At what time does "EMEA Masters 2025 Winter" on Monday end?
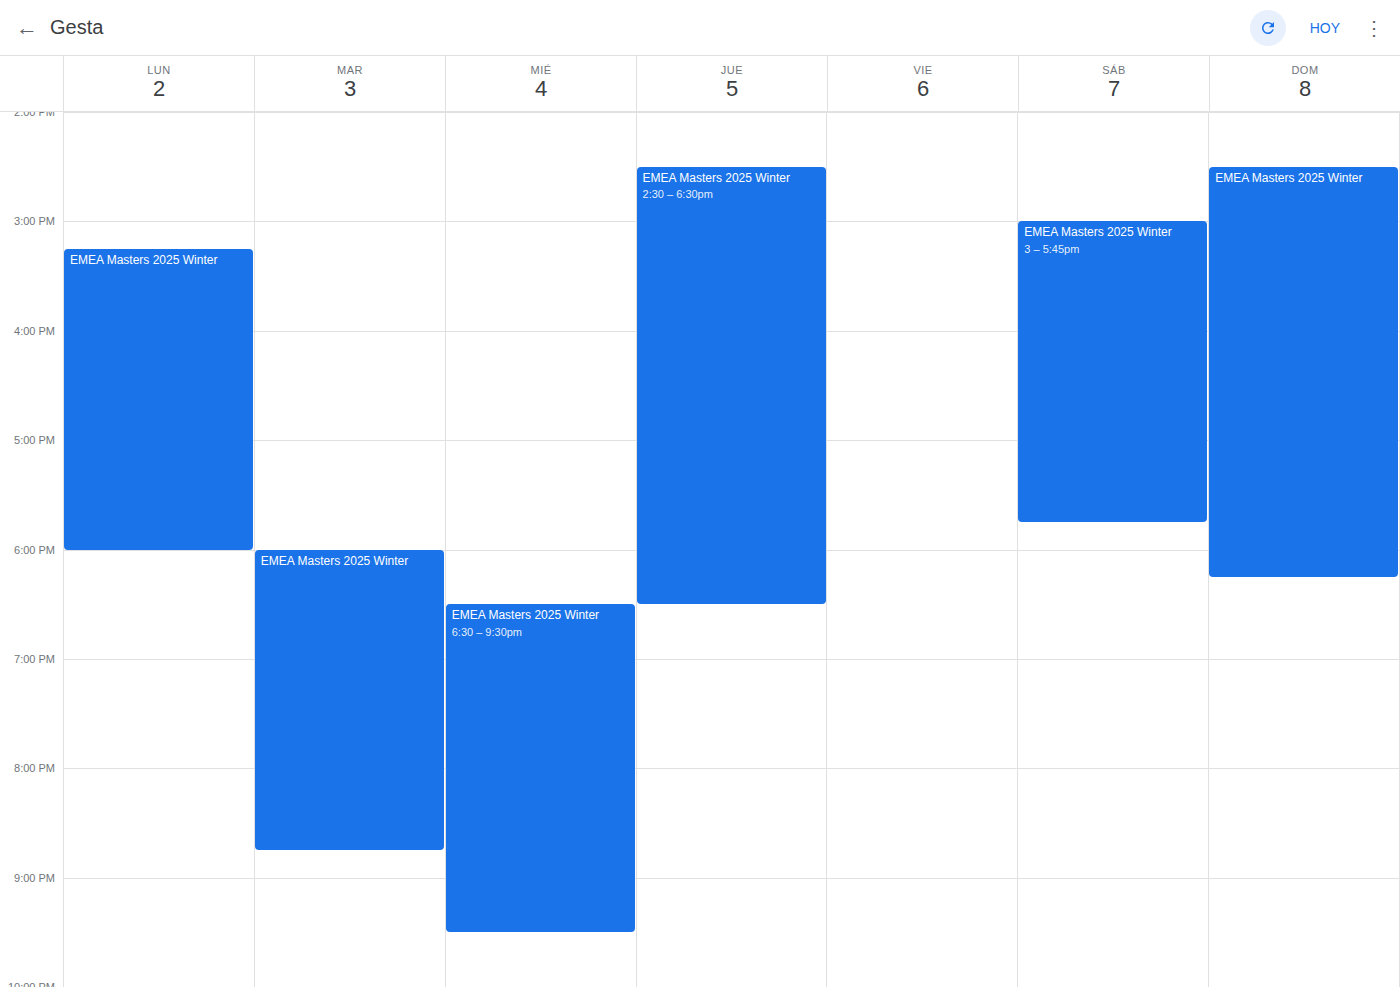
6:00 PM